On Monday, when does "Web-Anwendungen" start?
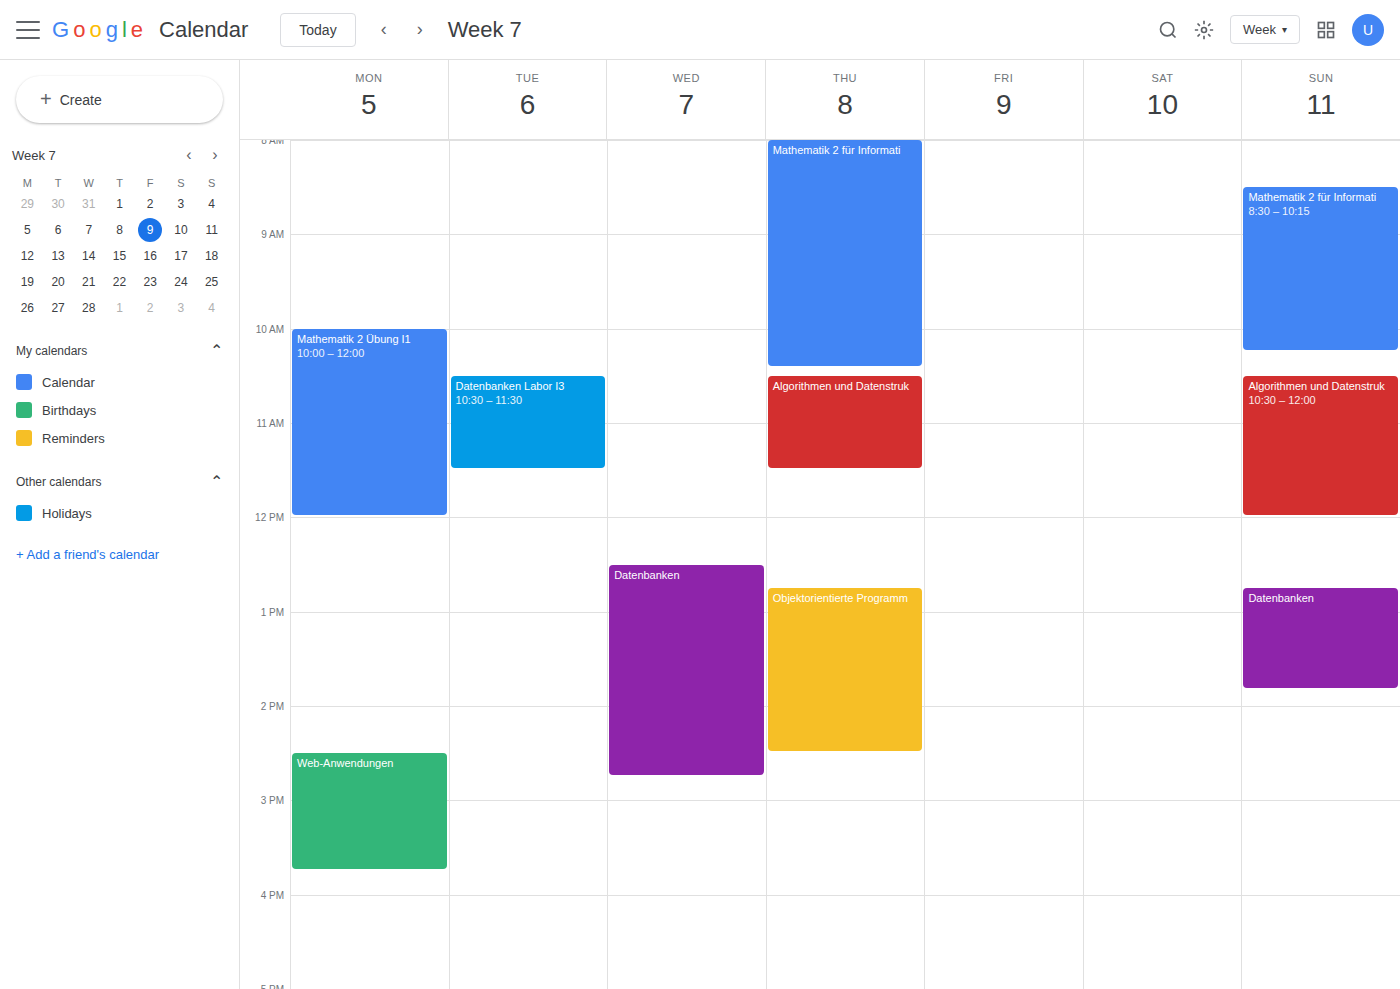
2:30 PM